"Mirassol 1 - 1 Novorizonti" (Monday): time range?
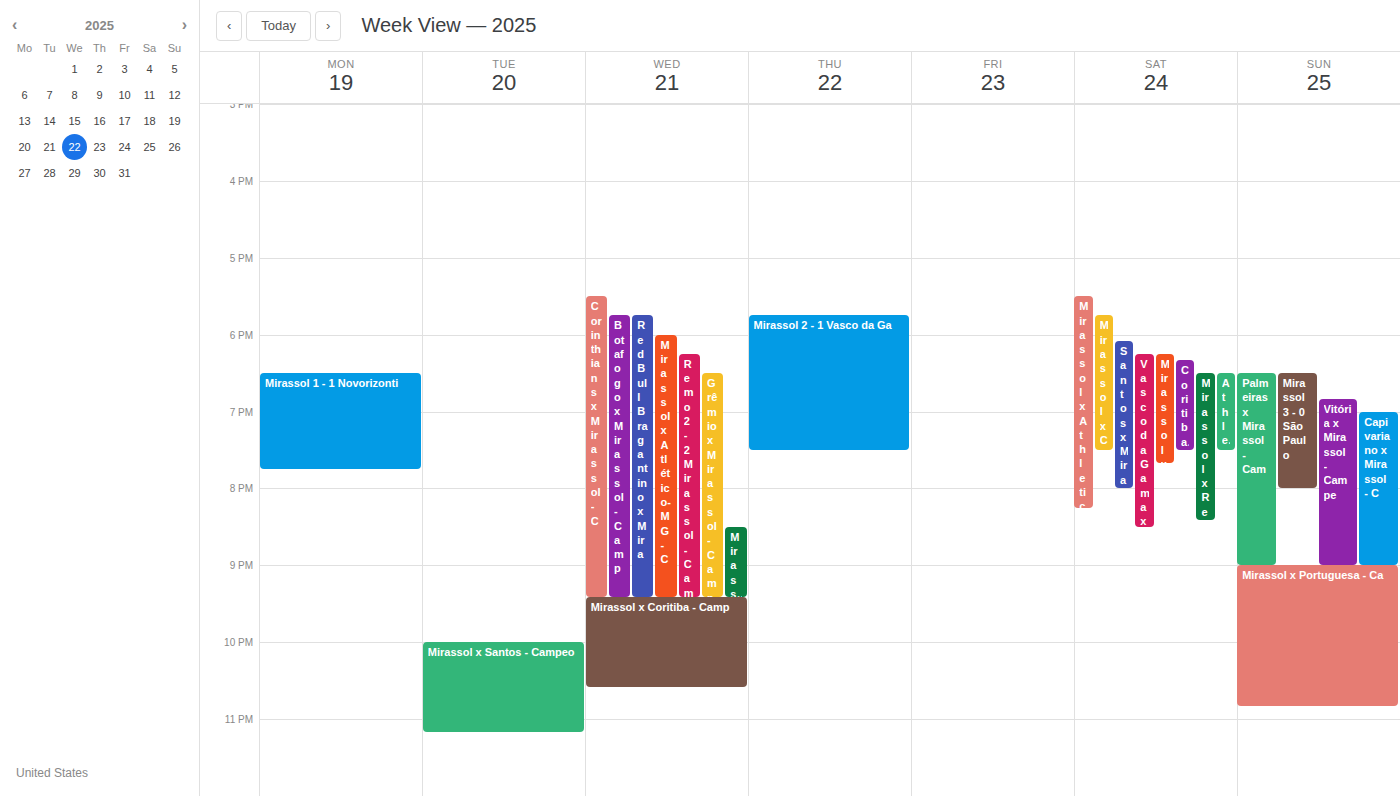
6:30 PM to 7:45 PM